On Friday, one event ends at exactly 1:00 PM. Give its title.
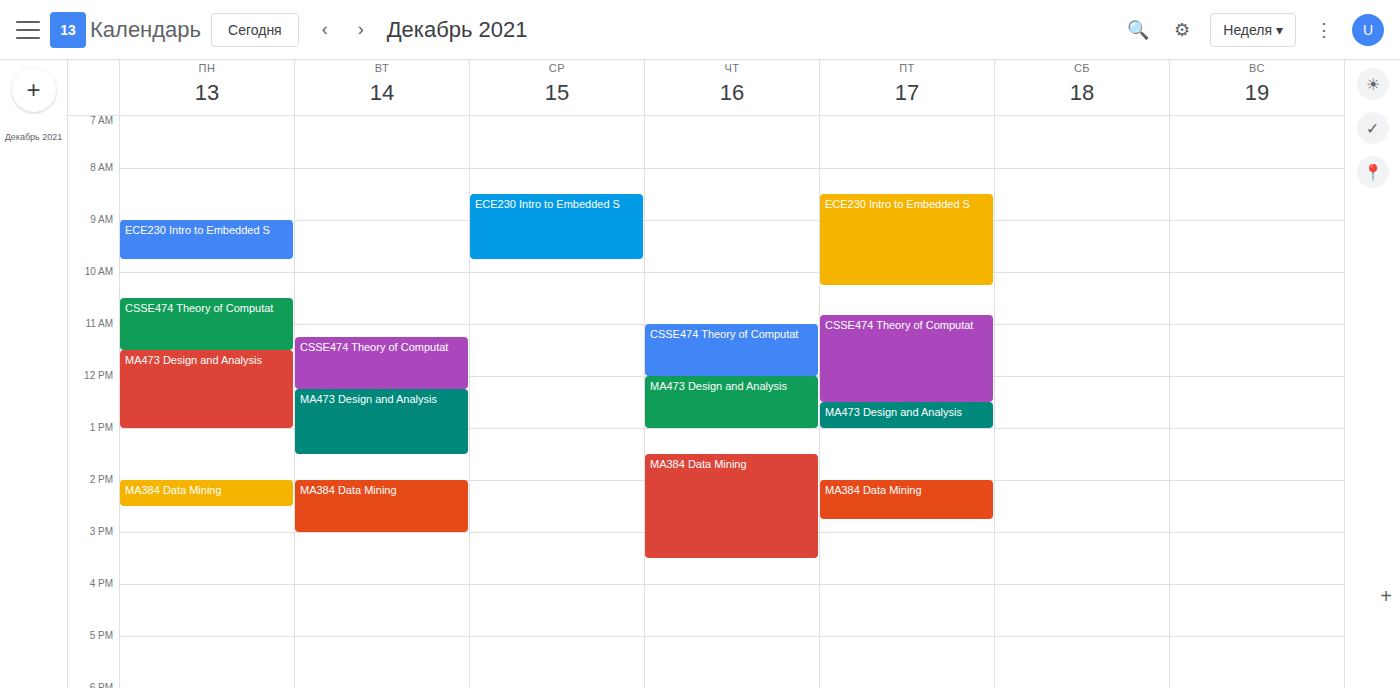
"MA473 Design and Analysis"